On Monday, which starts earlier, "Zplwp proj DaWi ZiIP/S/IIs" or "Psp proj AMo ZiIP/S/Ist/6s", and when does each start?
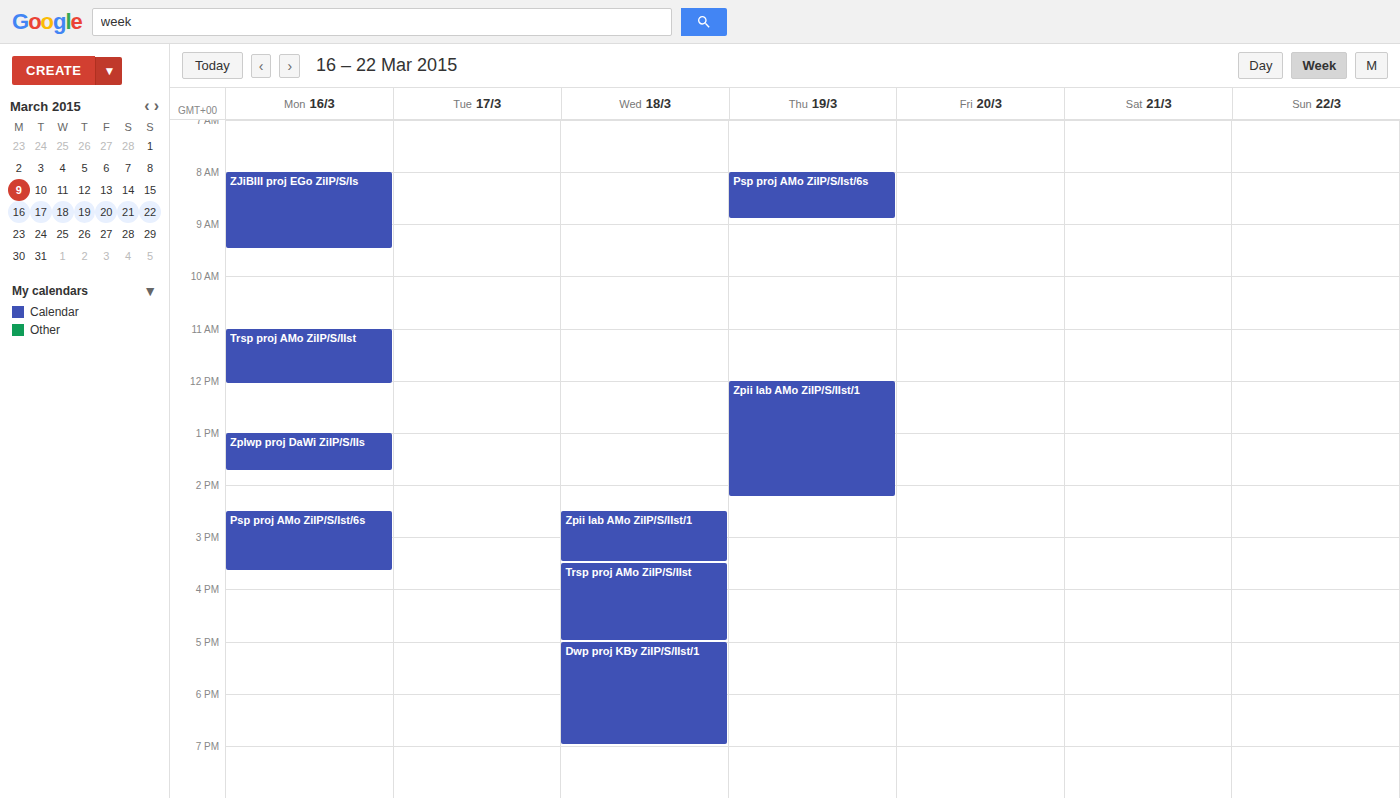
"Zplwp proj DaWi ZiIP/S/IIs" 1:00 PM; "Psp proj AMo ZiIP/S/Ist/6s" 2:30 PM.